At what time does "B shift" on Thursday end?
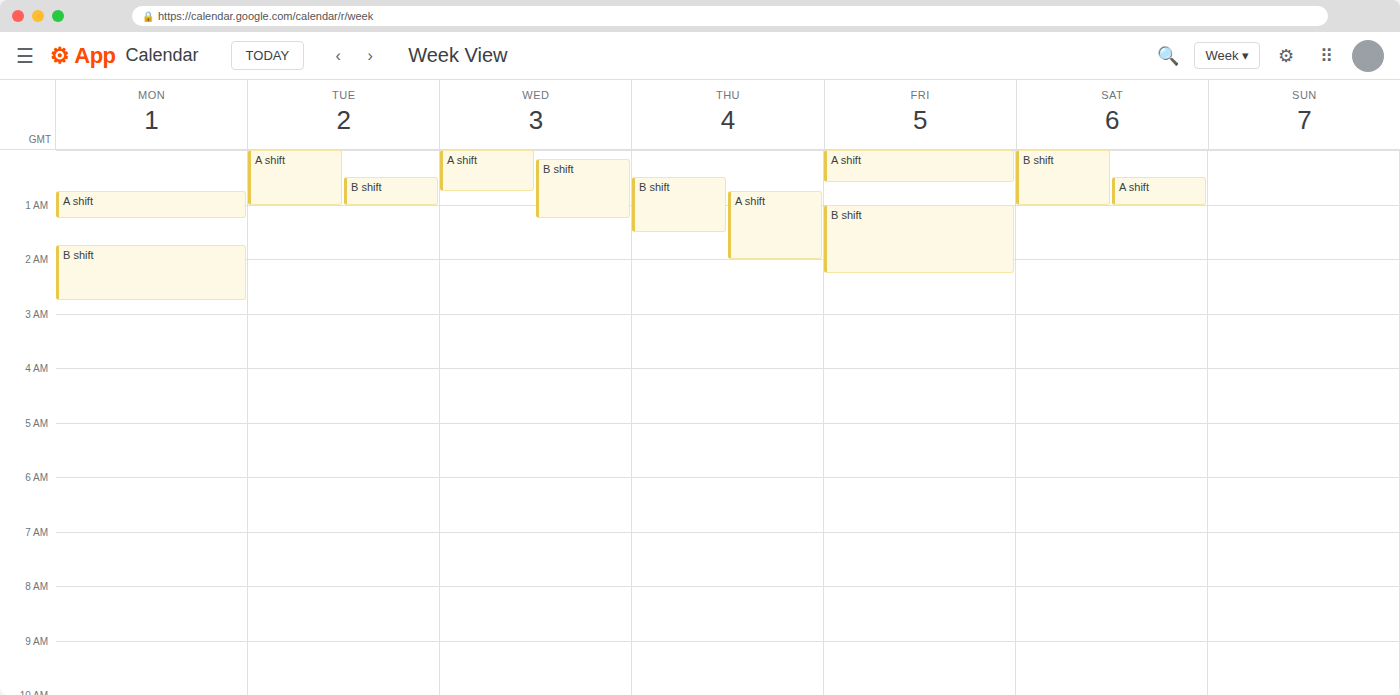
01:30